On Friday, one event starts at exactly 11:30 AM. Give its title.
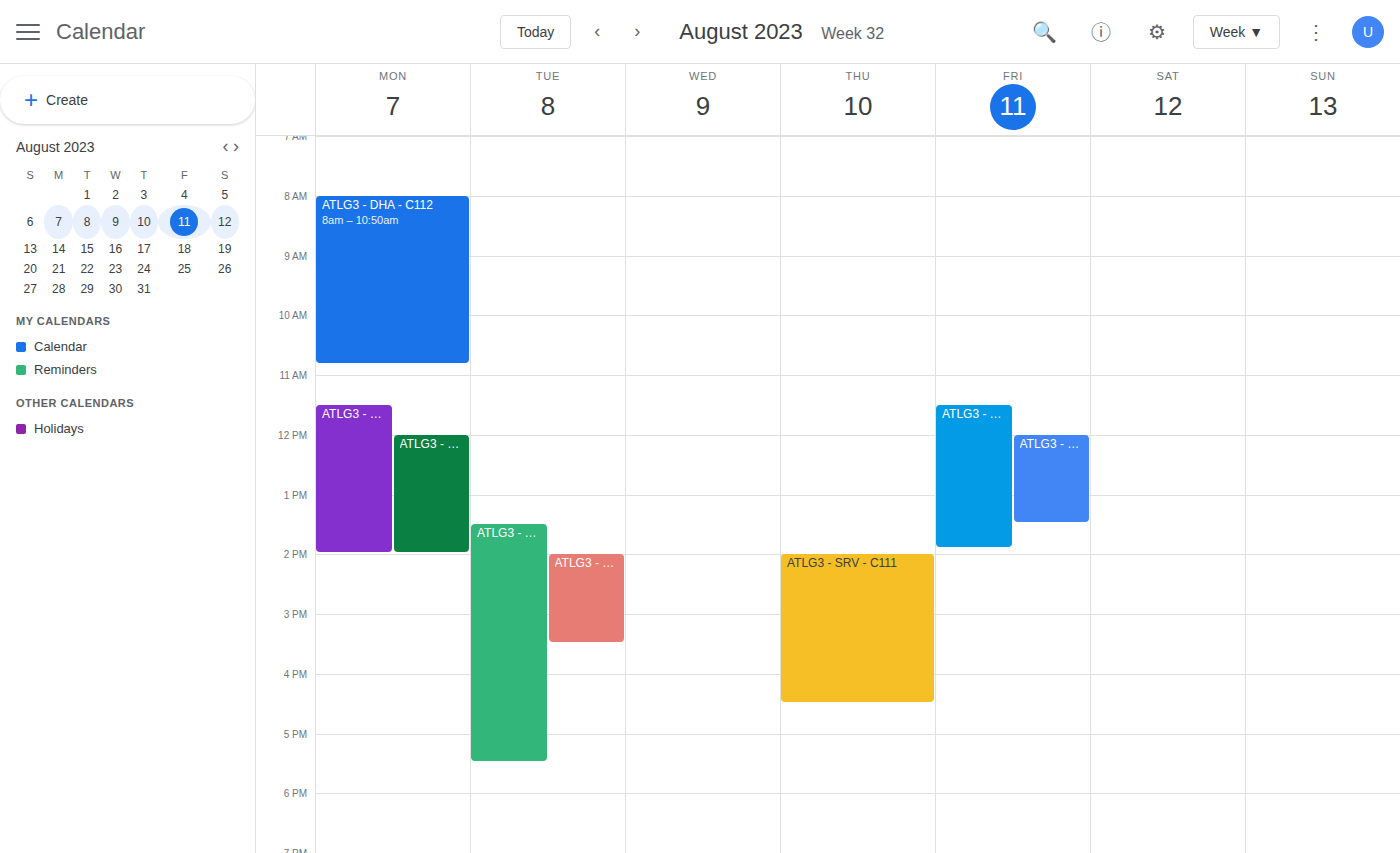
"ATLG3 - TNI - C121"